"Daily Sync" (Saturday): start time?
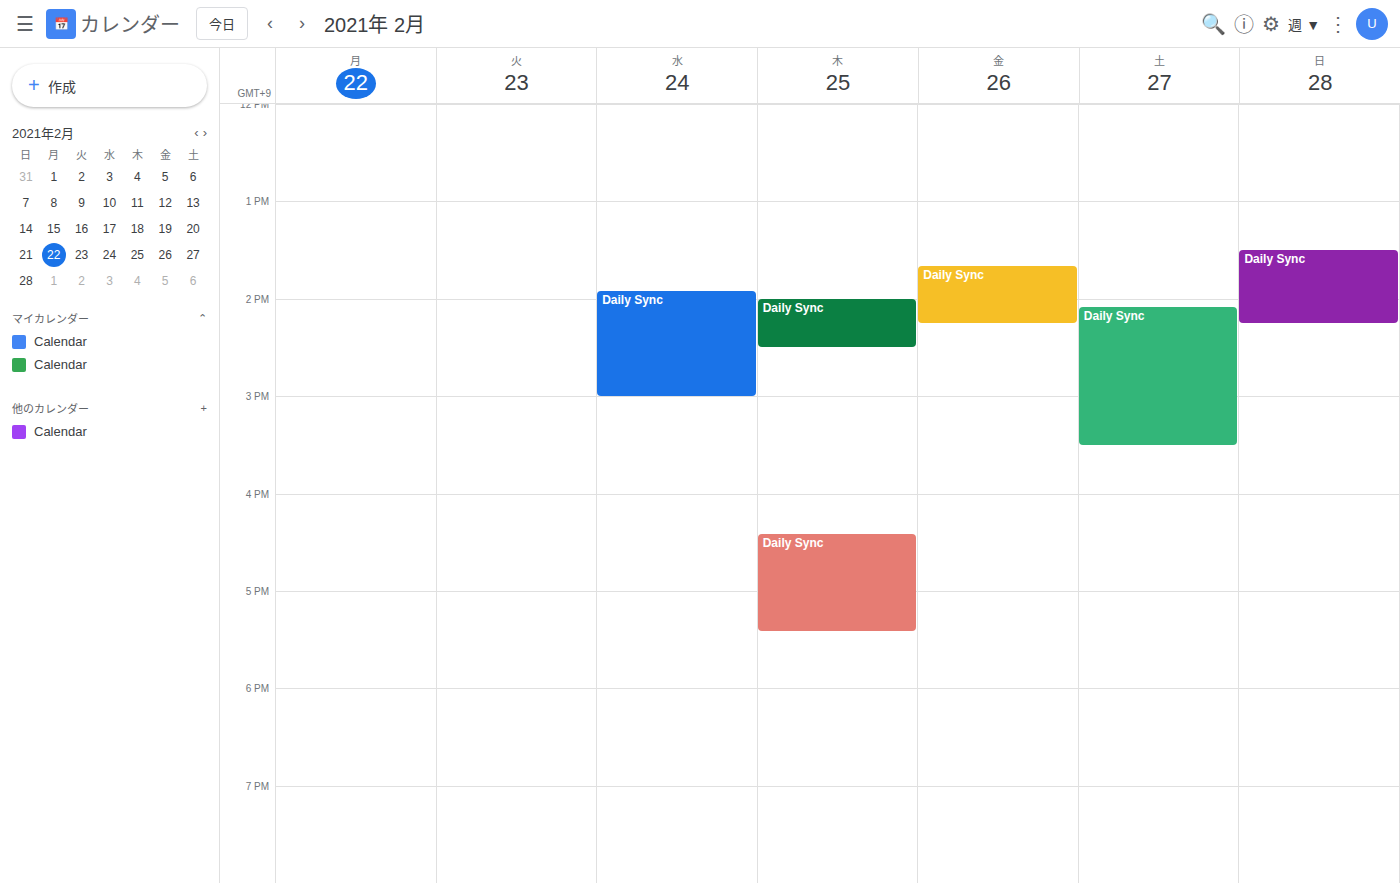
2:05 PM